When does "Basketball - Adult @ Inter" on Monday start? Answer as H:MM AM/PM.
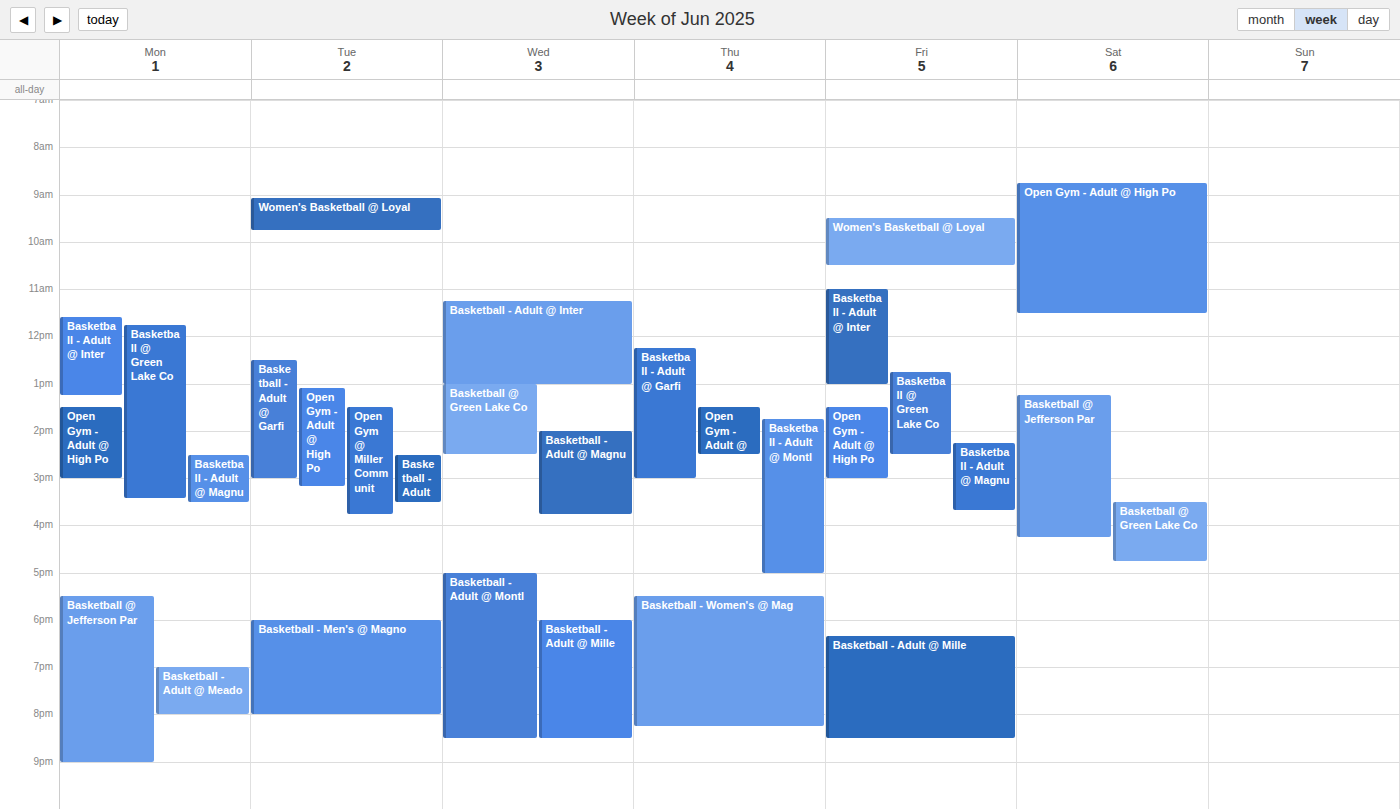
11:35 AM